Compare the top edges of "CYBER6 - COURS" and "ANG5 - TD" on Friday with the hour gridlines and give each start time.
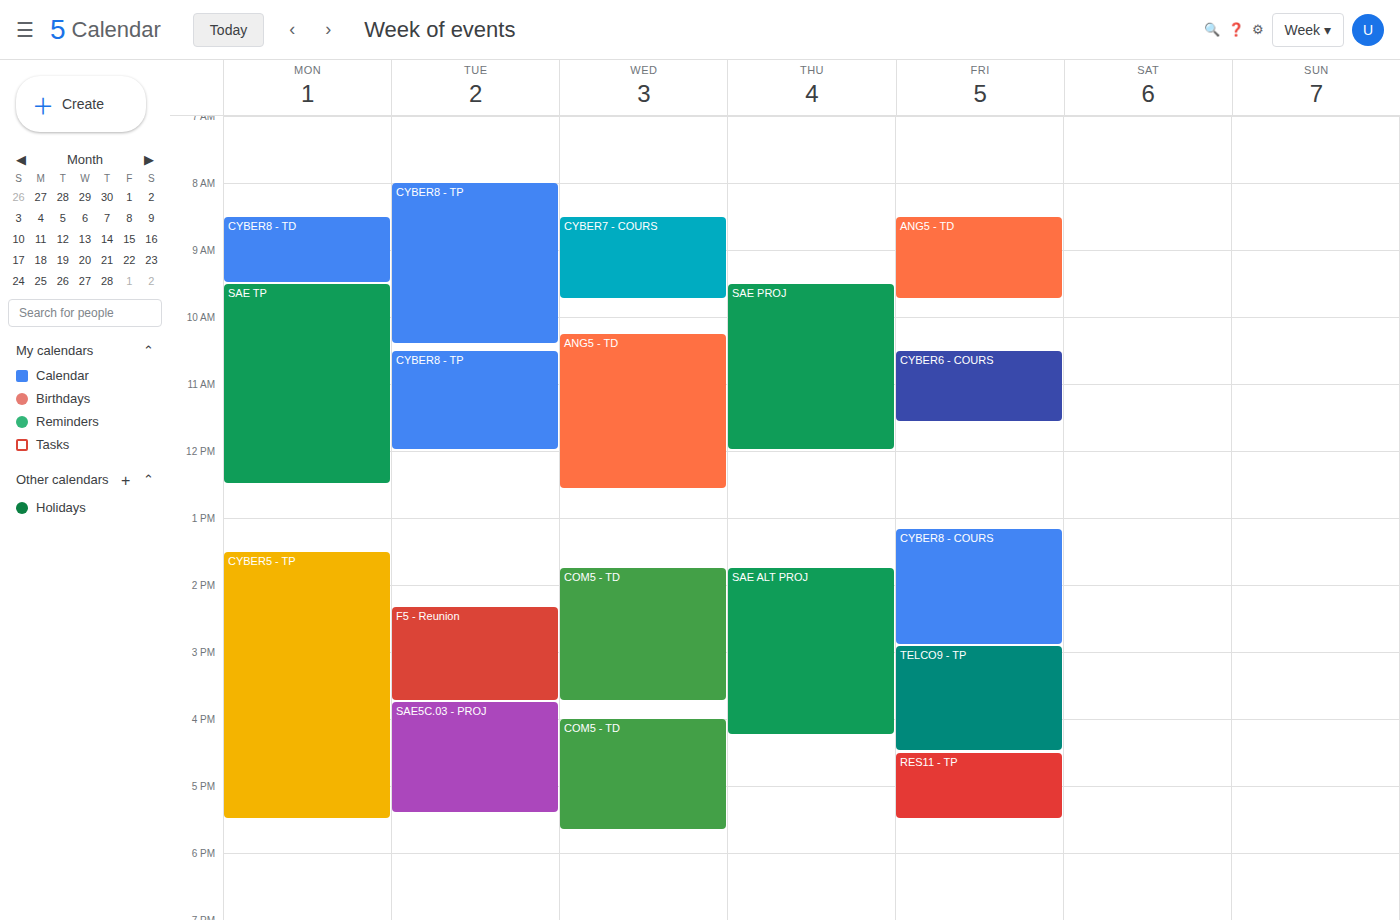
"CYBER6 - COURS": 10:30 AM, halfway between the 10 AM and 11 AM lines. "ANG5 - TD": 8:30 AM, halfway between the 8 AM and 9 AM lines.